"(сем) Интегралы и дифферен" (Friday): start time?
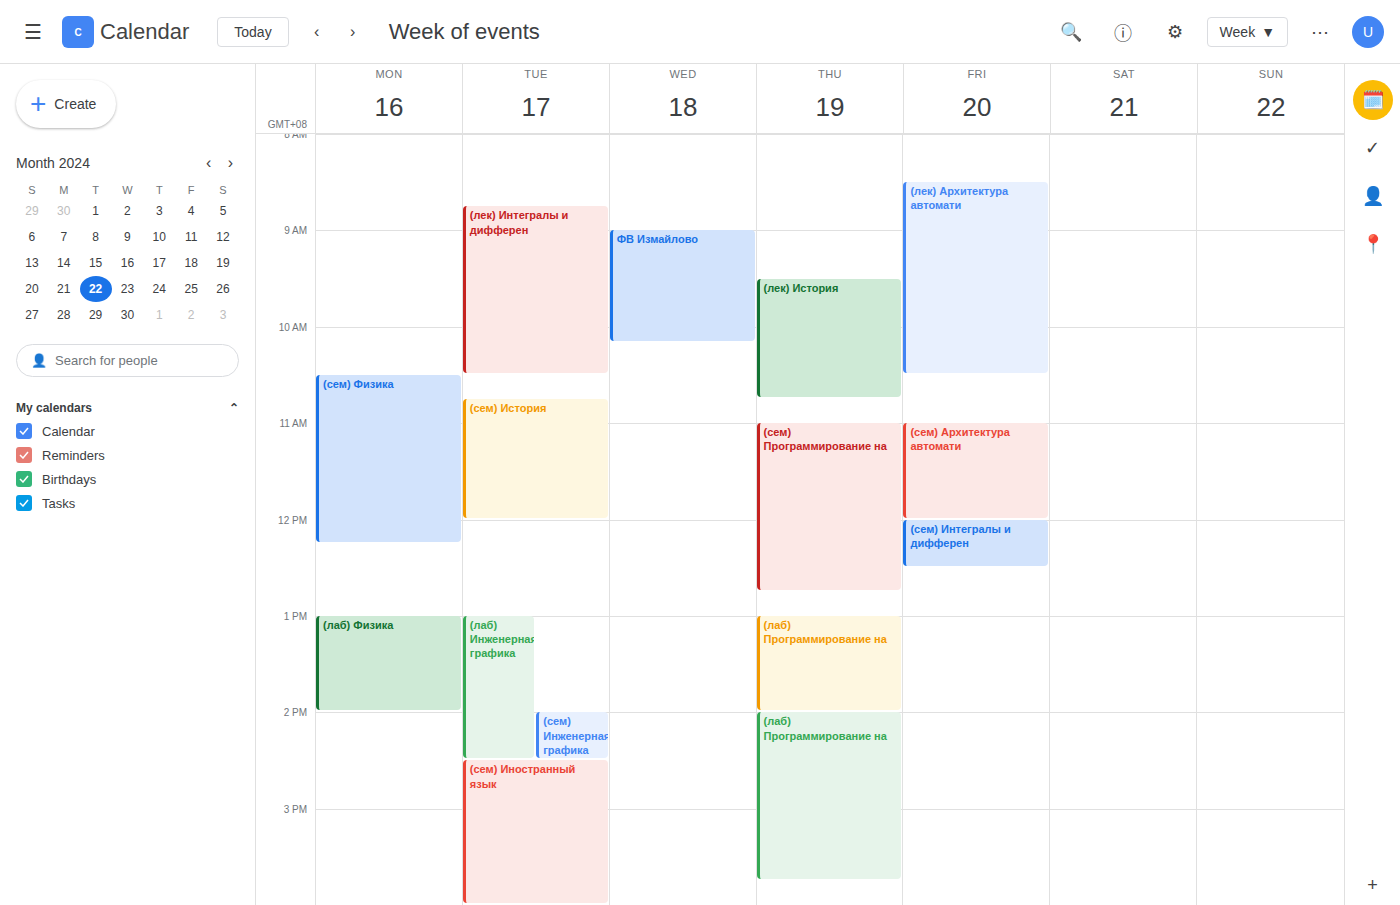
12:00 PM